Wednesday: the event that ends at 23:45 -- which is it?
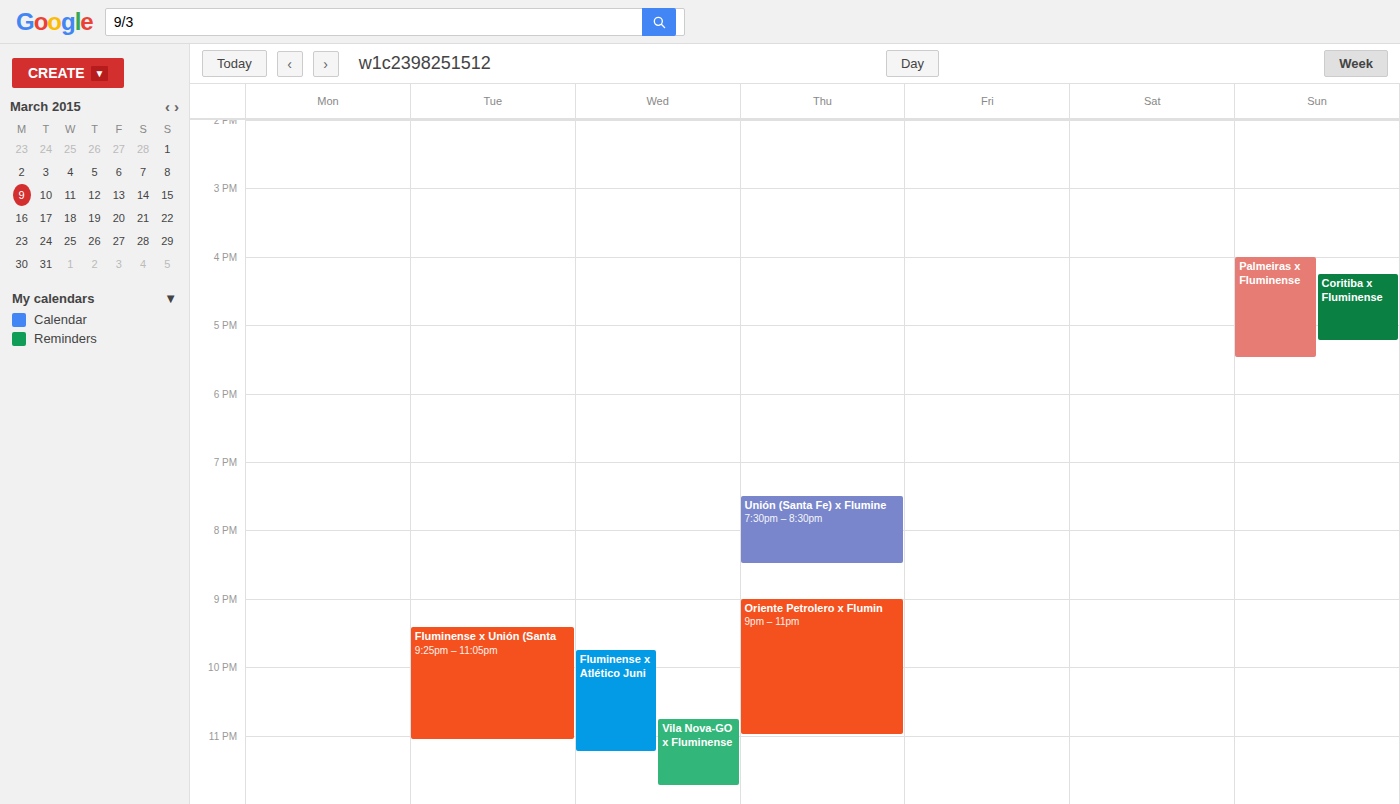
"Vila Nova-GO x Fluminense"